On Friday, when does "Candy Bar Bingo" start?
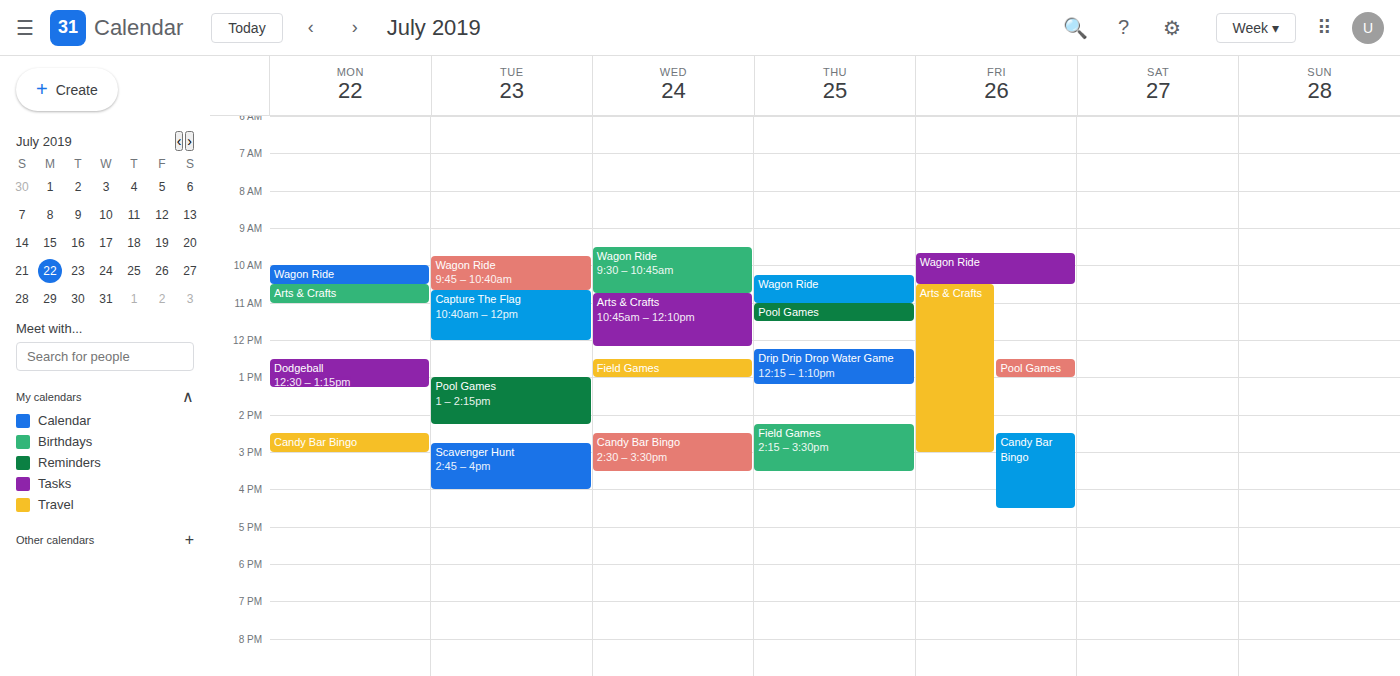
2:30 PM